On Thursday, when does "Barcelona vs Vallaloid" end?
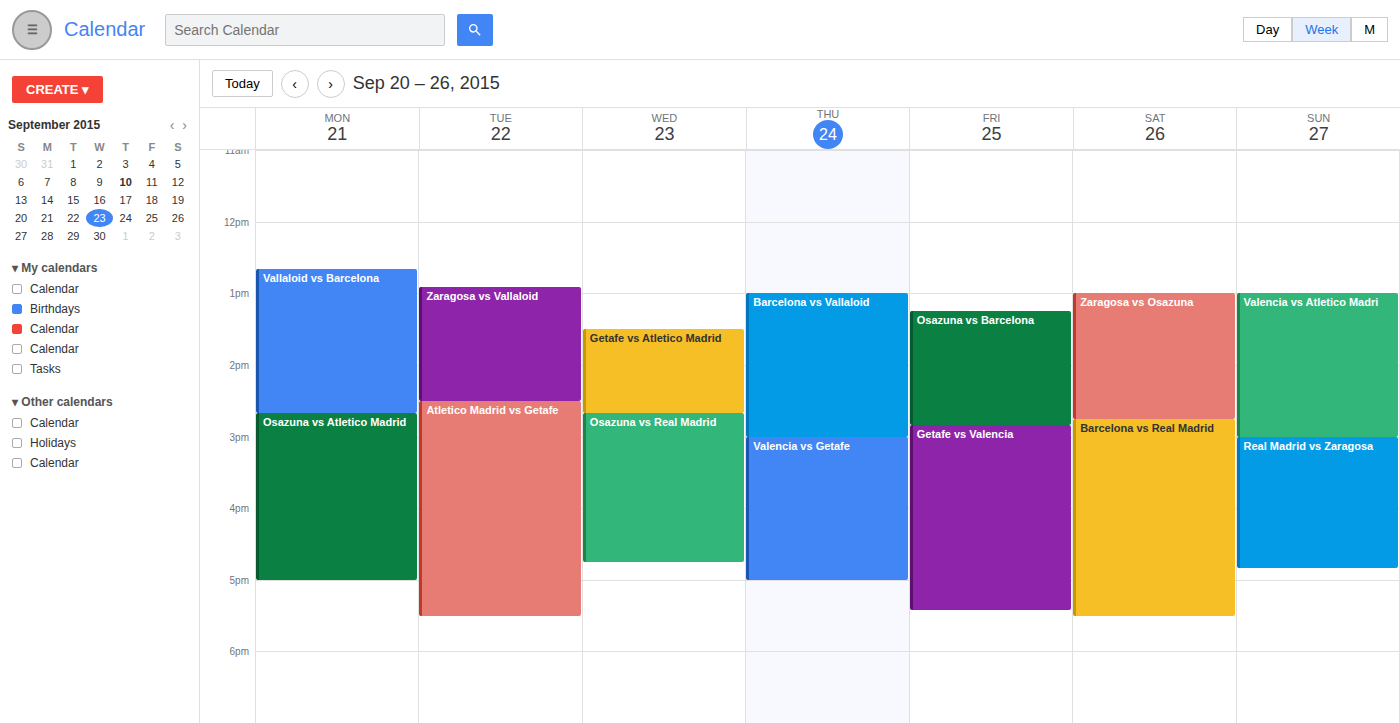
3:00 PM